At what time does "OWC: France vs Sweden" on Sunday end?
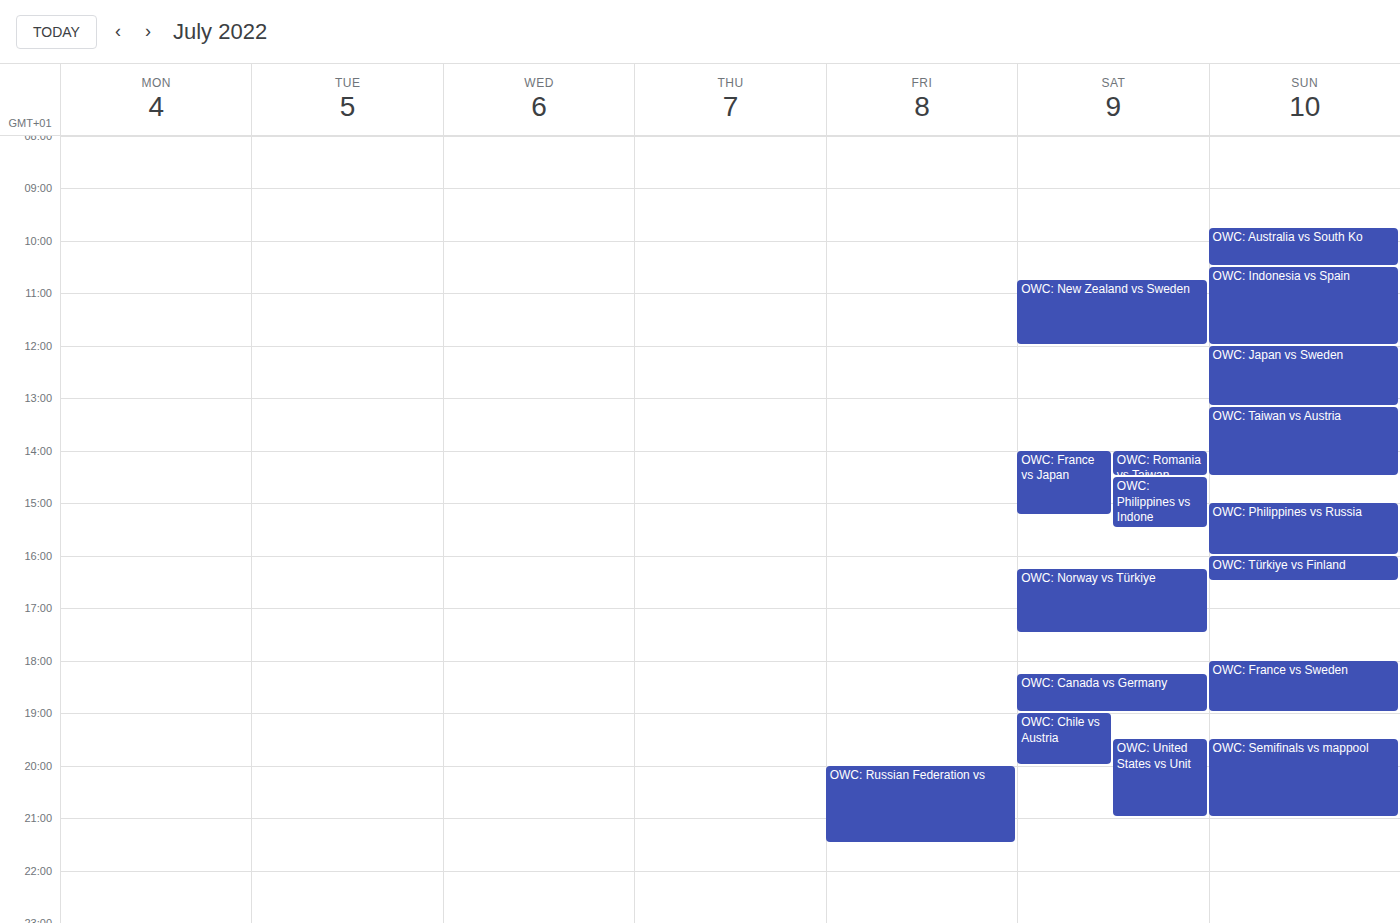
19:00